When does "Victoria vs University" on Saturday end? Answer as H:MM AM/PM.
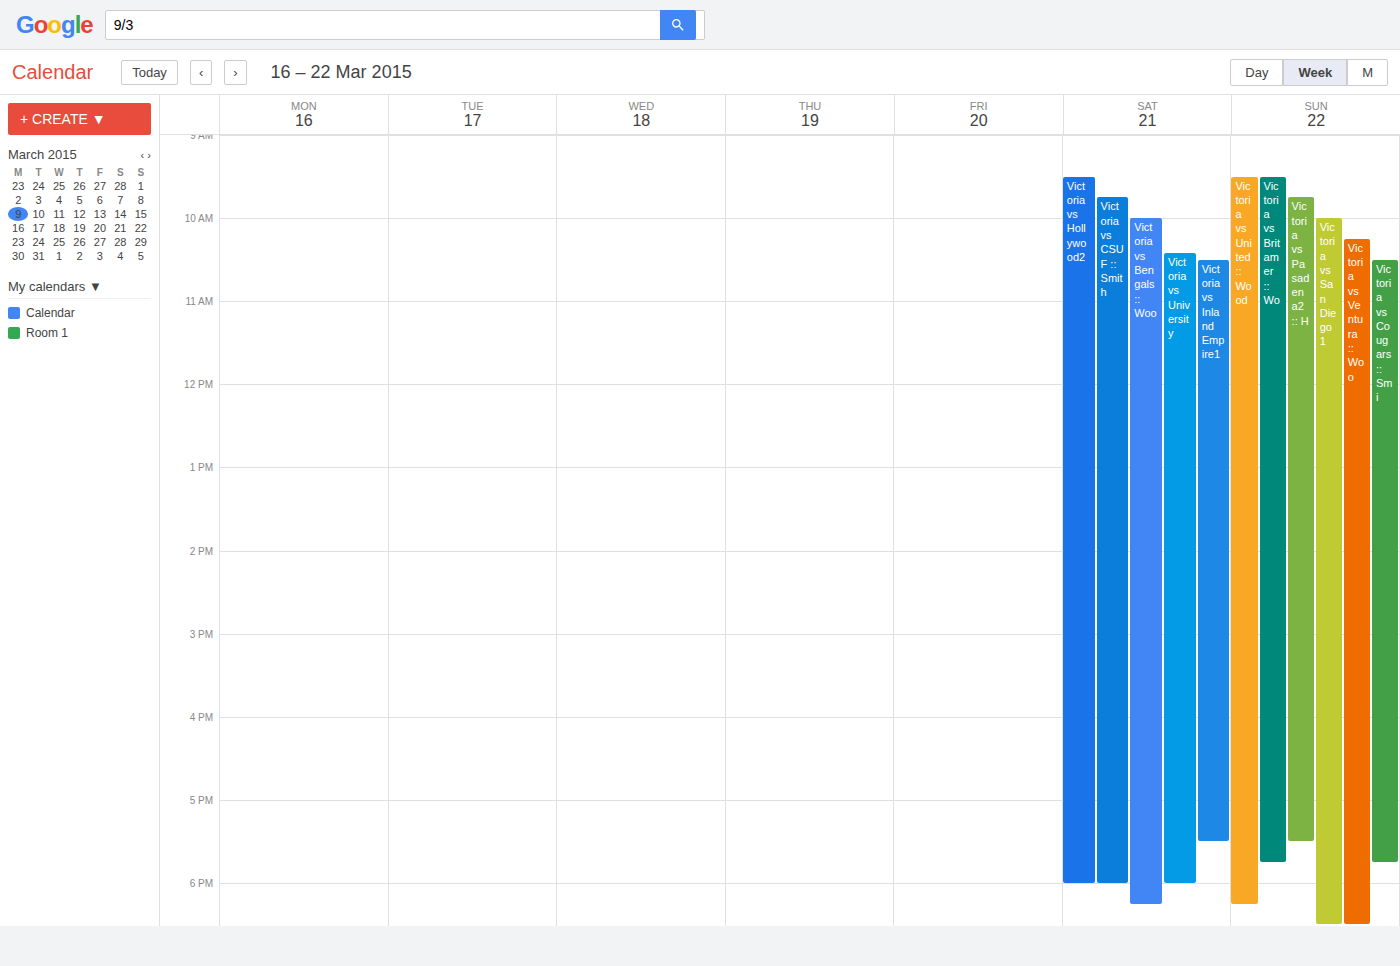
6:00 PM